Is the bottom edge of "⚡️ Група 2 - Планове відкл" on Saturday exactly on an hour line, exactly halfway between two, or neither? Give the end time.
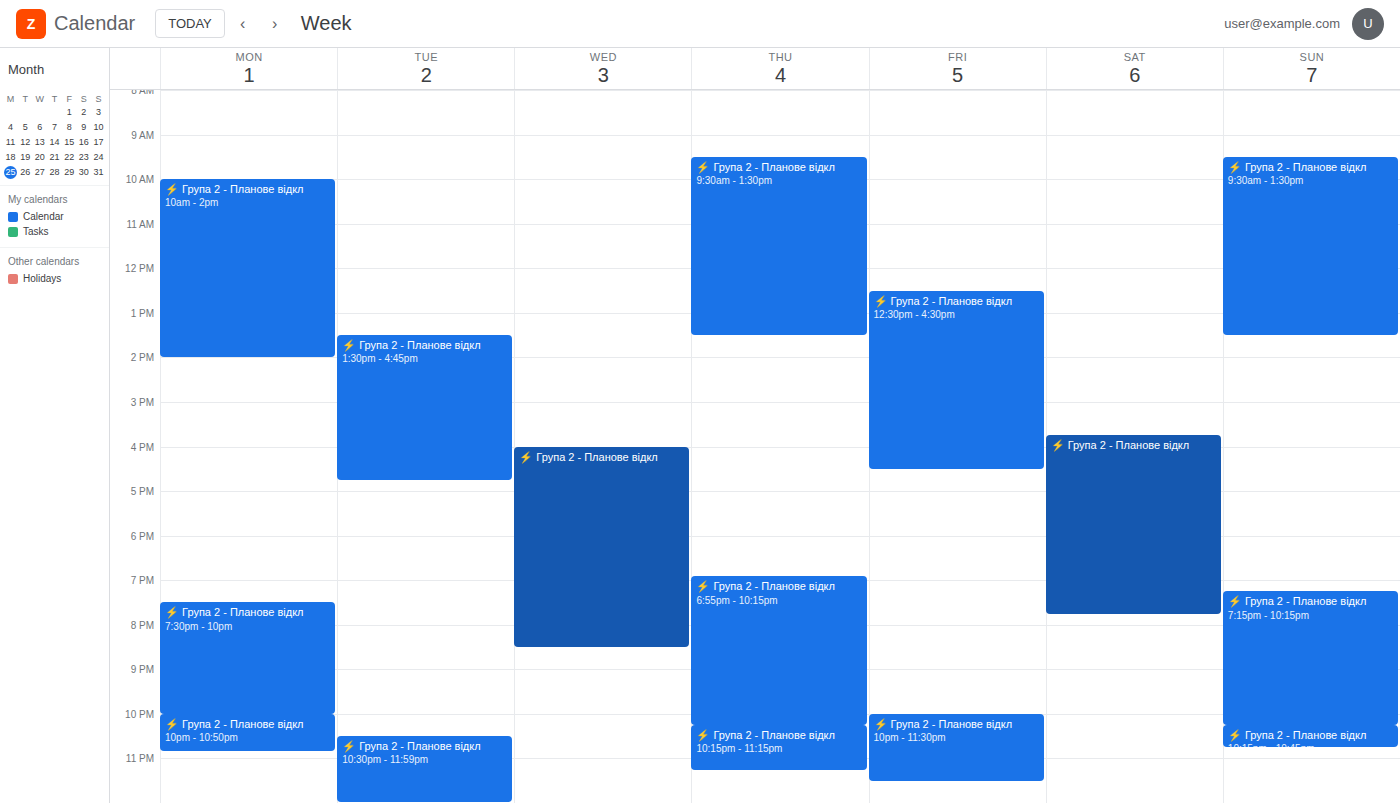
7:45 PM -- neither: three quarters of the way from the 7 PM line to the 8 PM line.